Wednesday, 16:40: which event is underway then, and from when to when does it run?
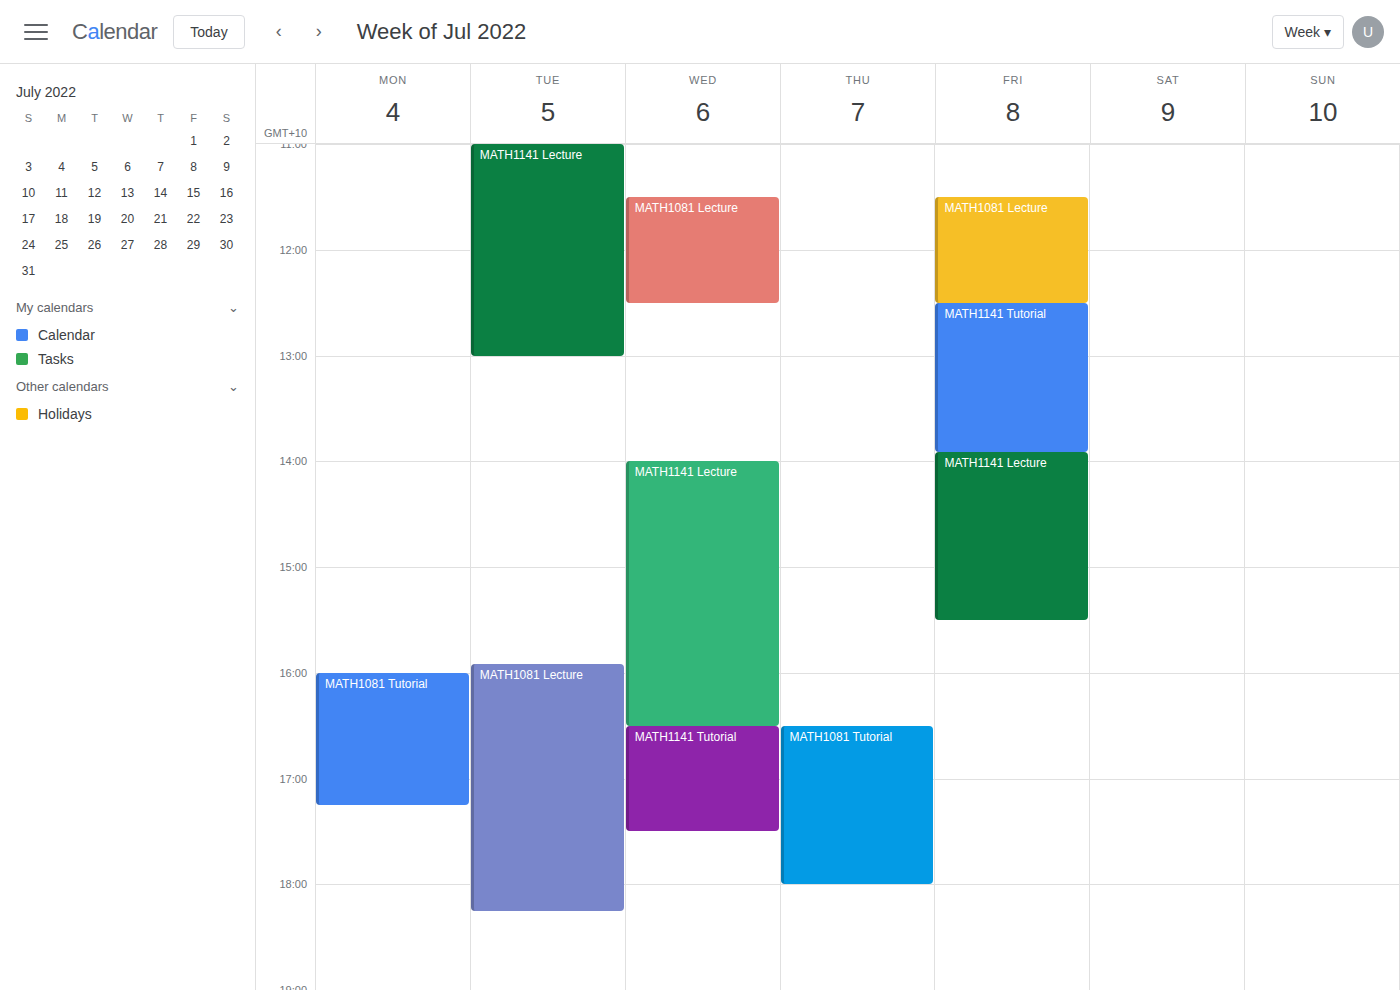
"MATH1141 Tutorial", 16:30 to 17:30